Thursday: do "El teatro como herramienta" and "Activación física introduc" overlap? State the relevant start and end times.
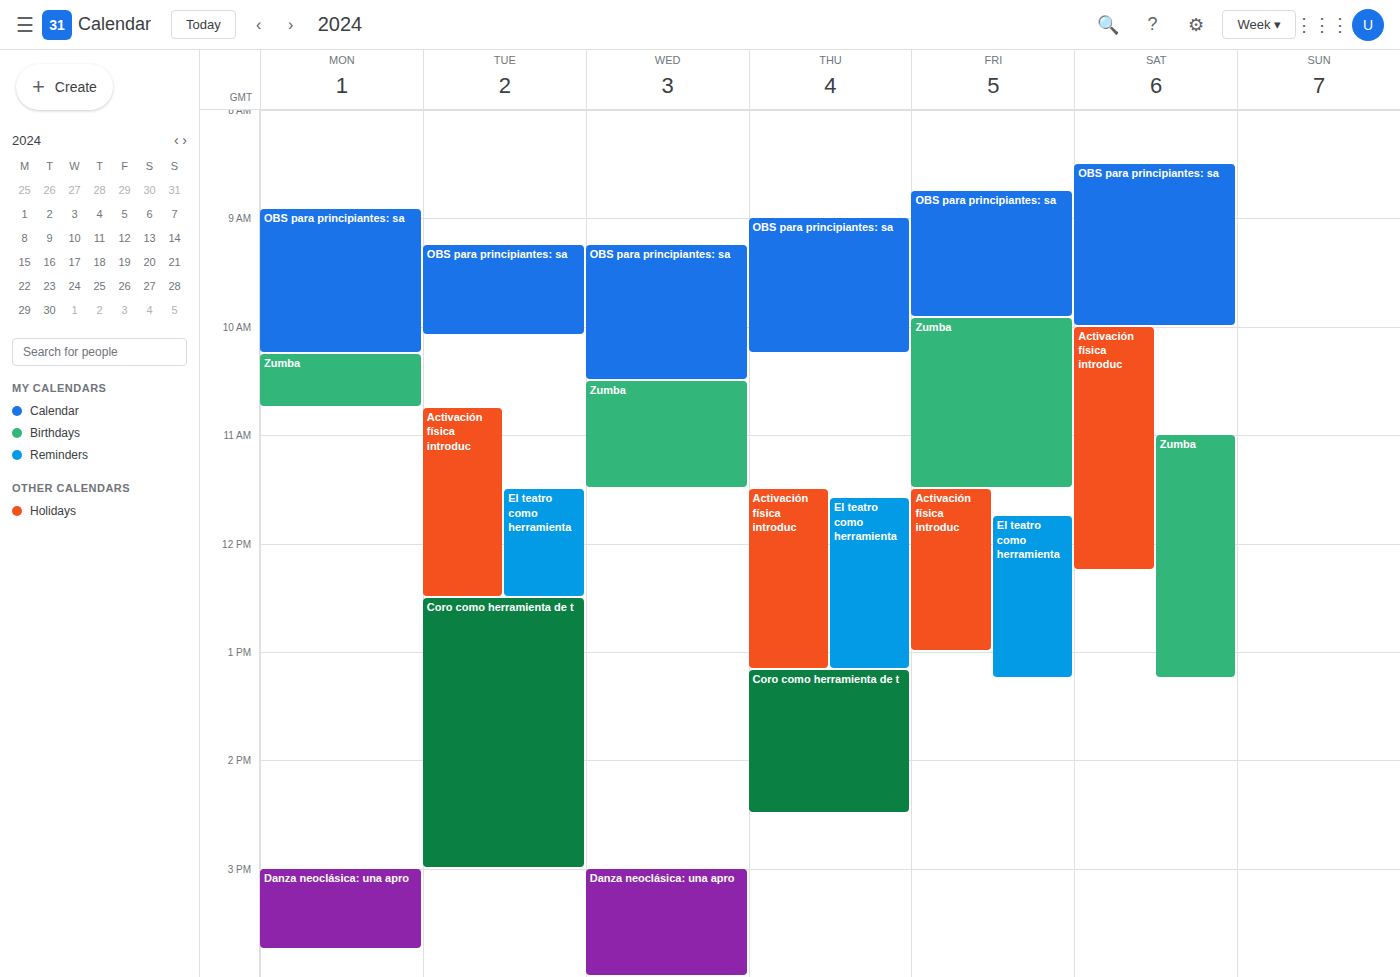
"El teatro como herramienta" starts at 11:35 AM, before "Activación física introduc" ends at 1:10 PM -- they overlap.